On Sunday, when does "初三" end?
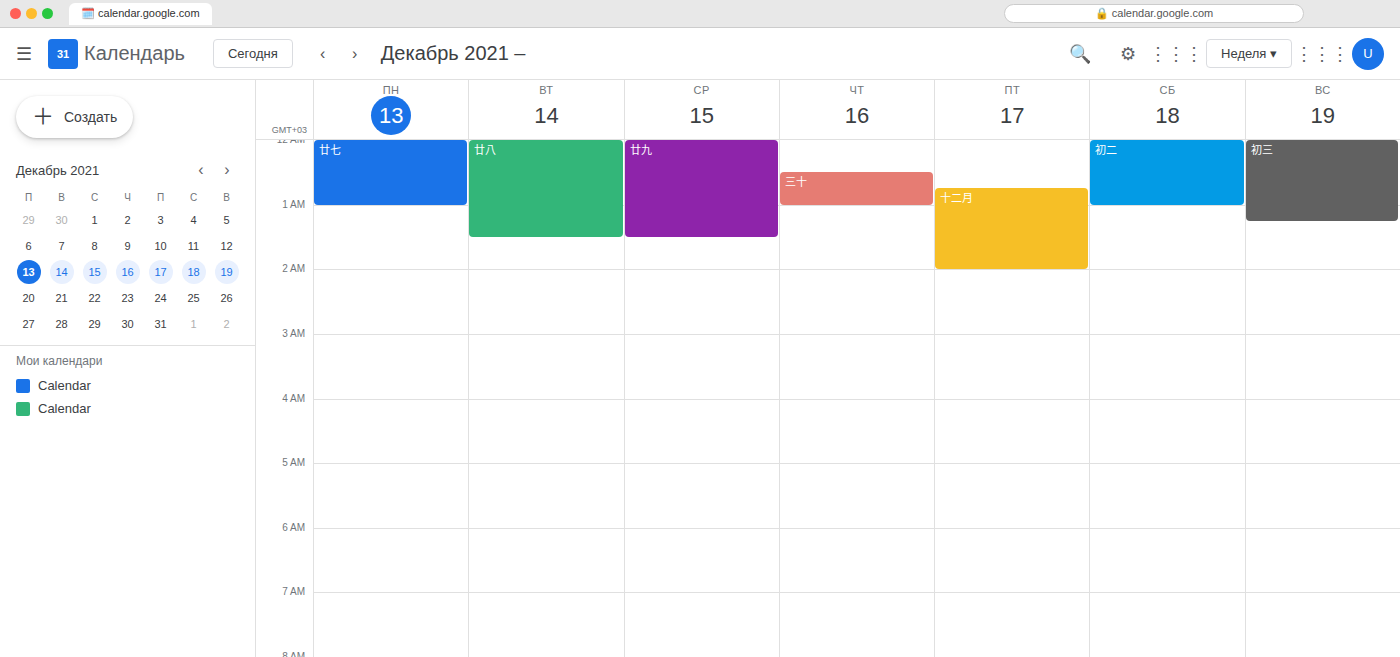
1:15 AM